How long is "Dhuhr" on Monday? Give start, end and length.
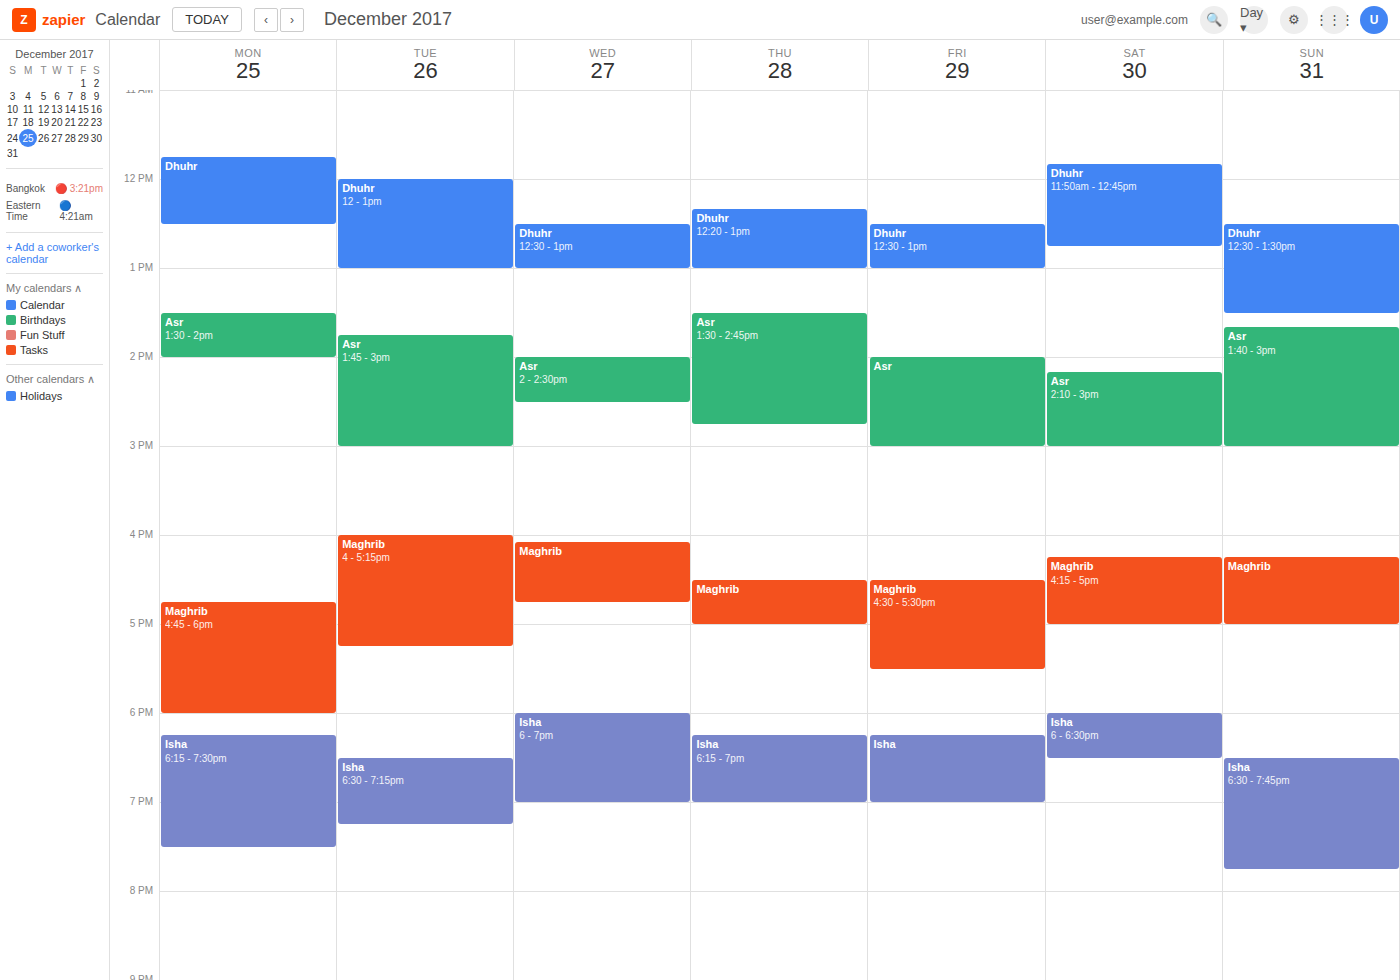
11:45 AM to 12:30 PM, 45 minutes